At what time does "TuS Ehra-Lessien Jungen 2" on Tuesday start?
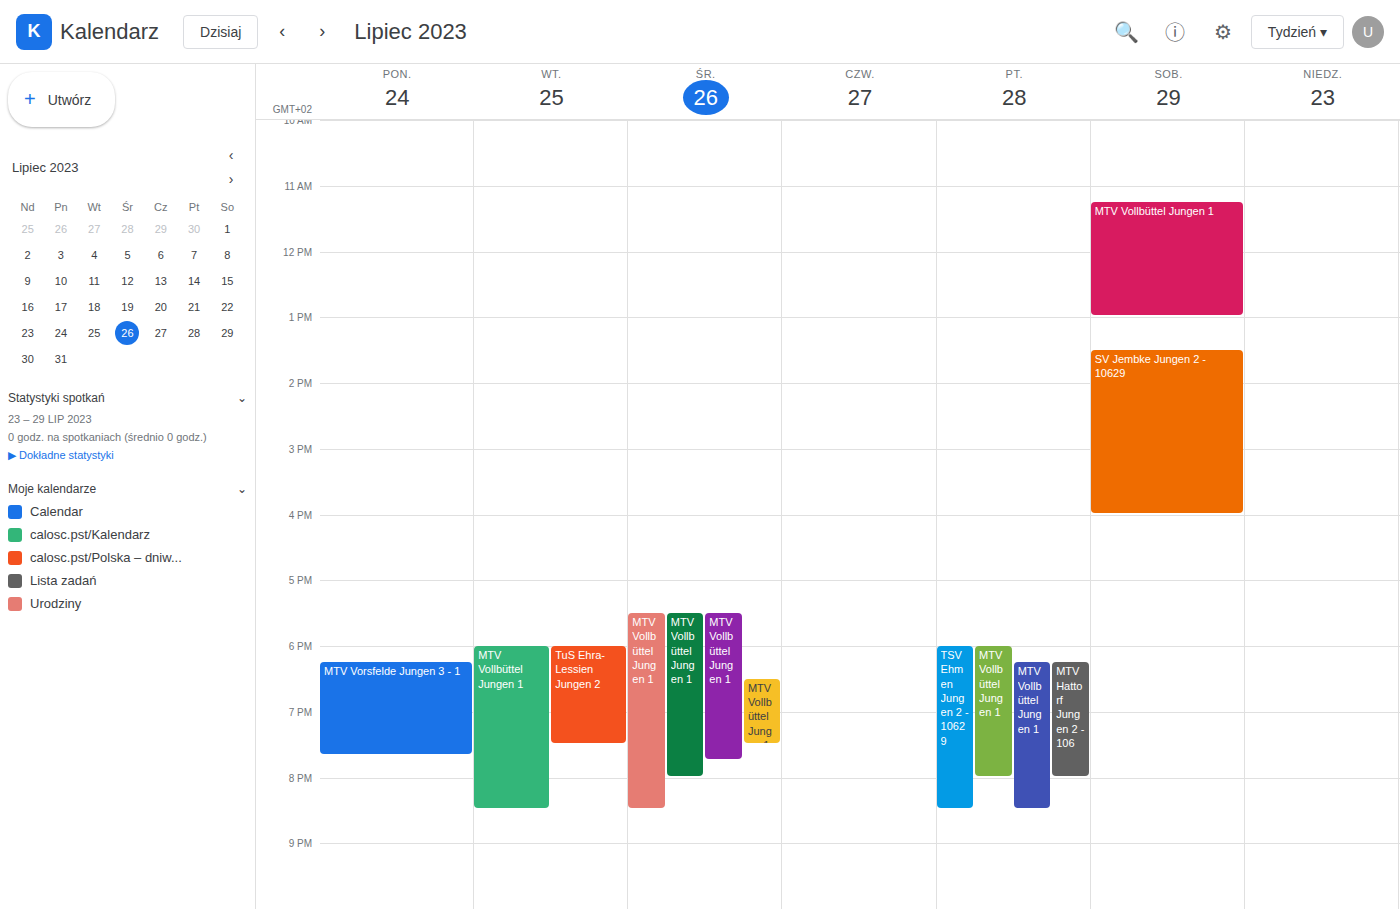
6:00 PM